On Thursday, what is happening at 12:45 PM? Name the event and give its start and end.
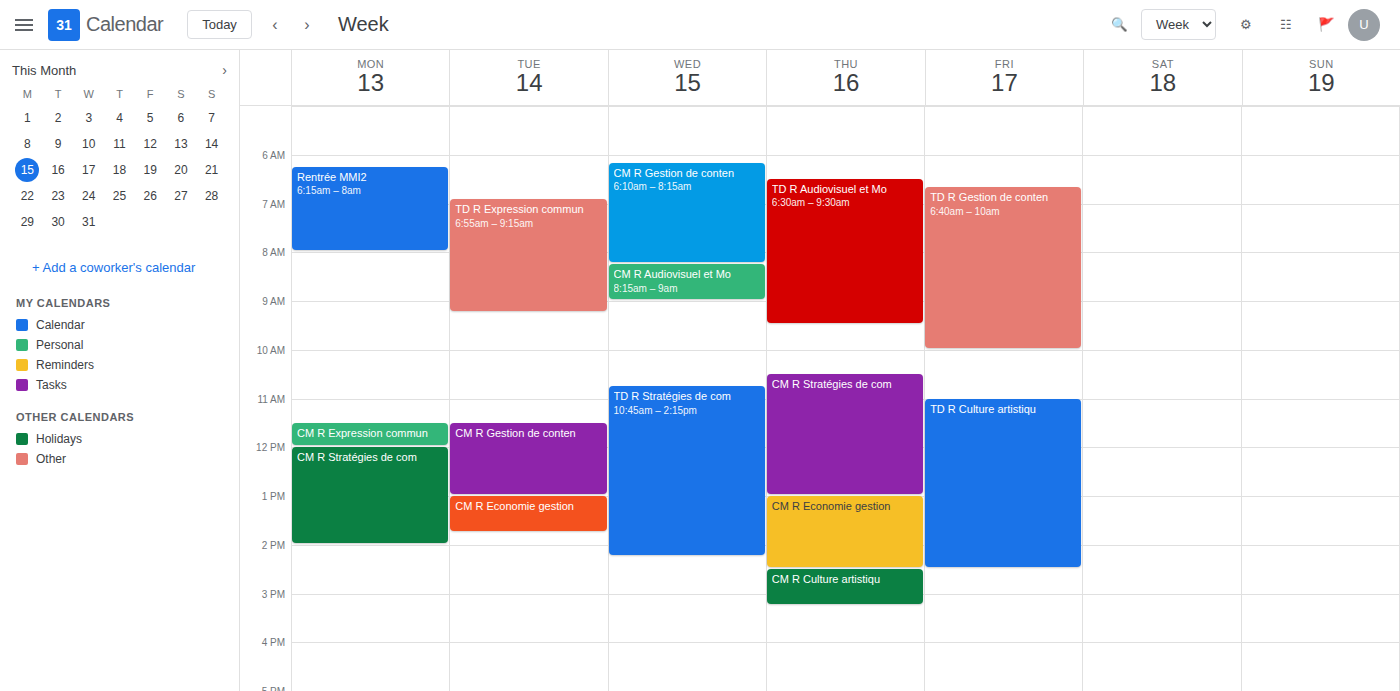
"CM R Stratégies de com", 10:30 AM to 1:00 PM